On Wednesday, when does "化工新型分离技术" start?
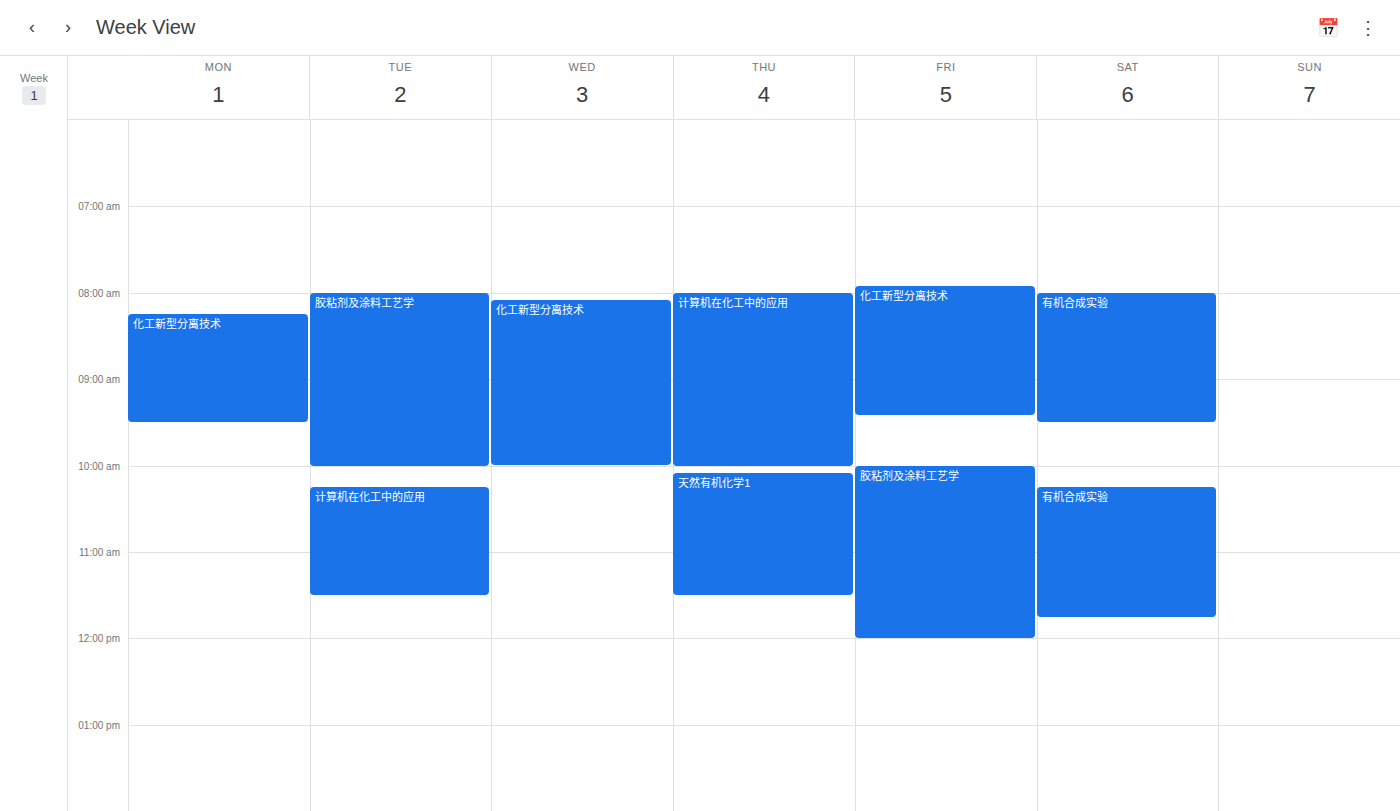
8:05 AM